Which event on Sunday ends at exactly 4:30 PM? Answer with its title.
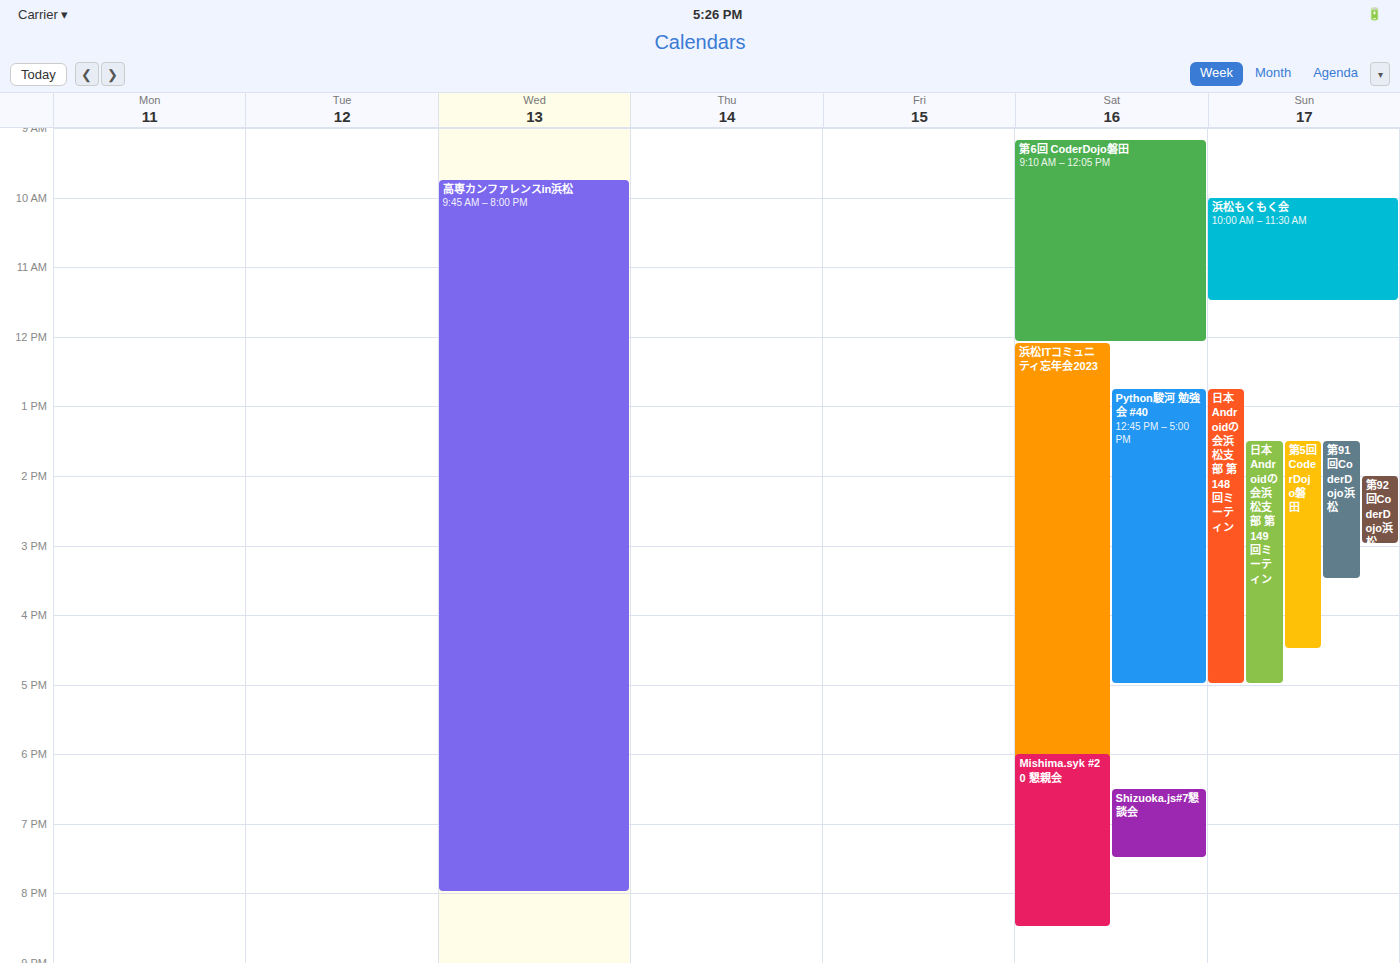
"第5回 CoderDojo磐田"